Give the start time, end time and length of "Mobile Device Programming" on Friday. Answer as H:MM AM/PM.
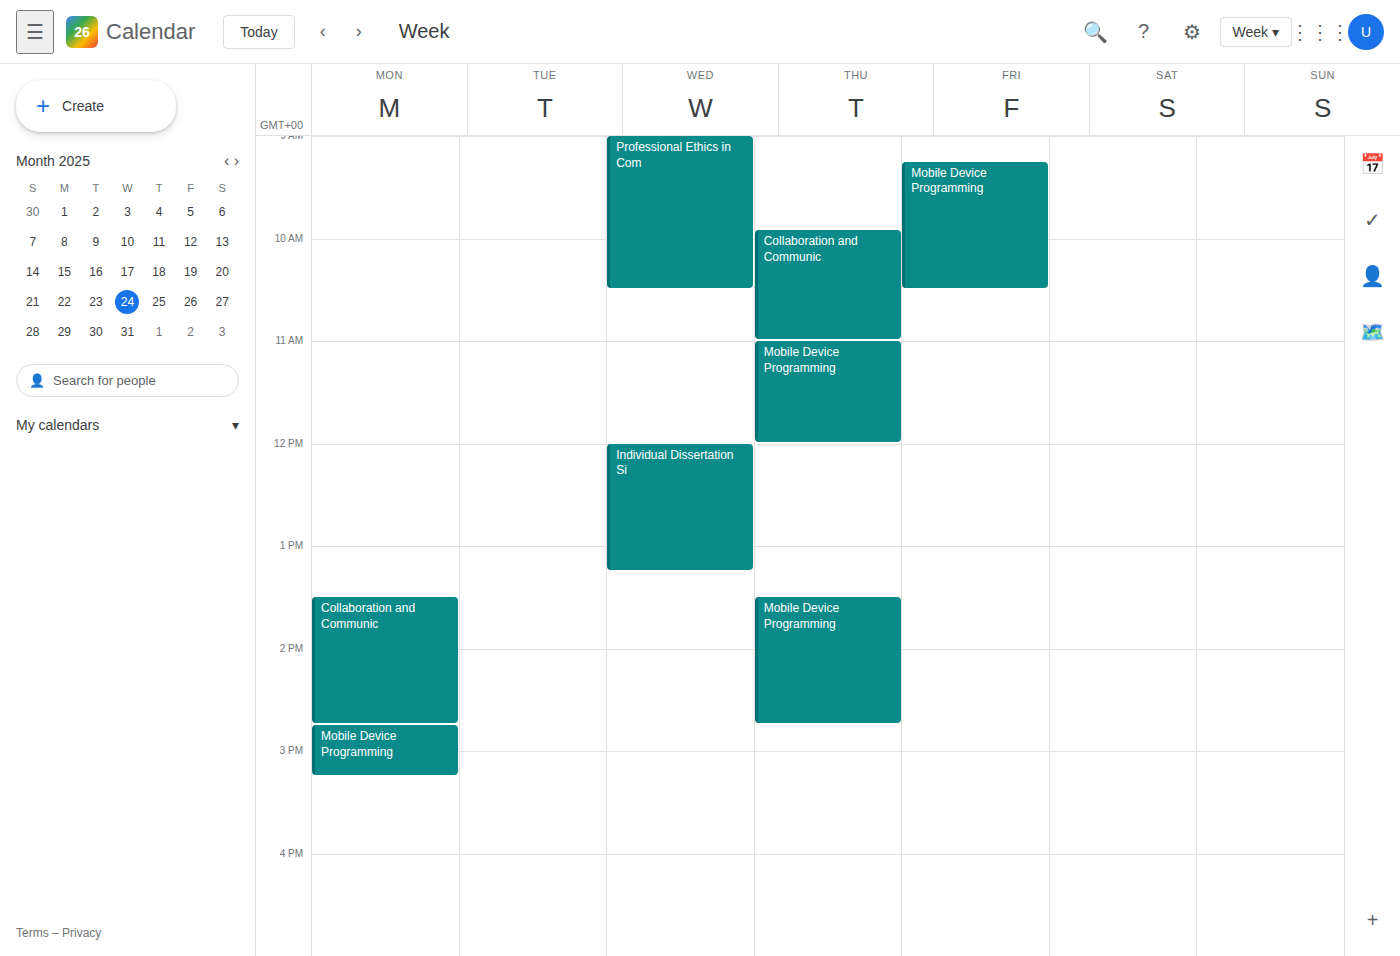
9:15 AM to 10:30 AM, 1 hour 15 minutes